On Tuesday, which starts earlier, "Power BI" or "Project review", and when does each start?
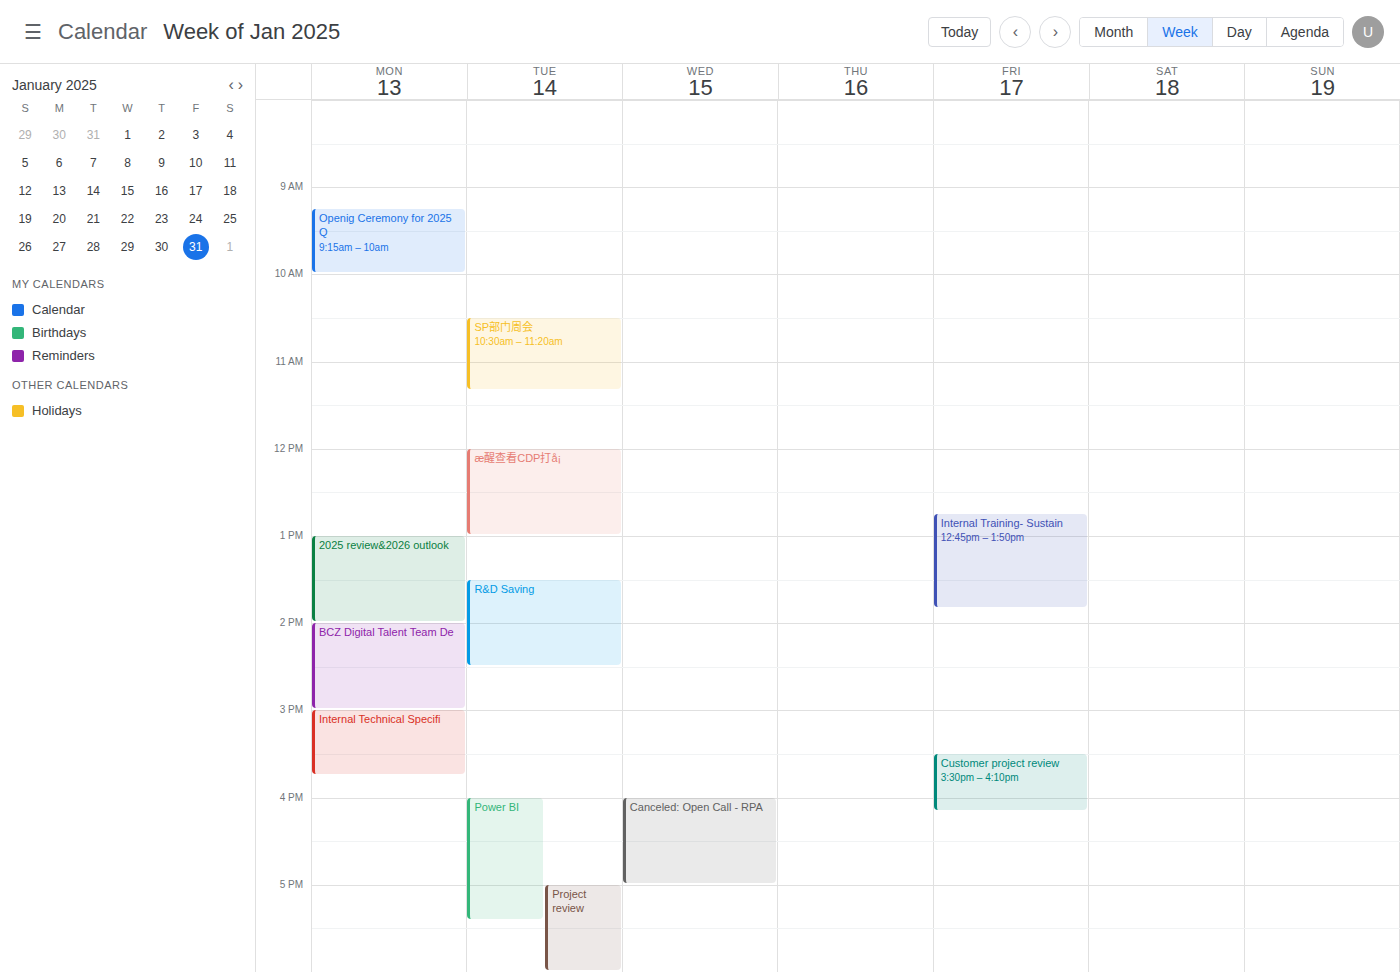
"Power BI" 4:00 PM; "Project review" 5:00 PM.